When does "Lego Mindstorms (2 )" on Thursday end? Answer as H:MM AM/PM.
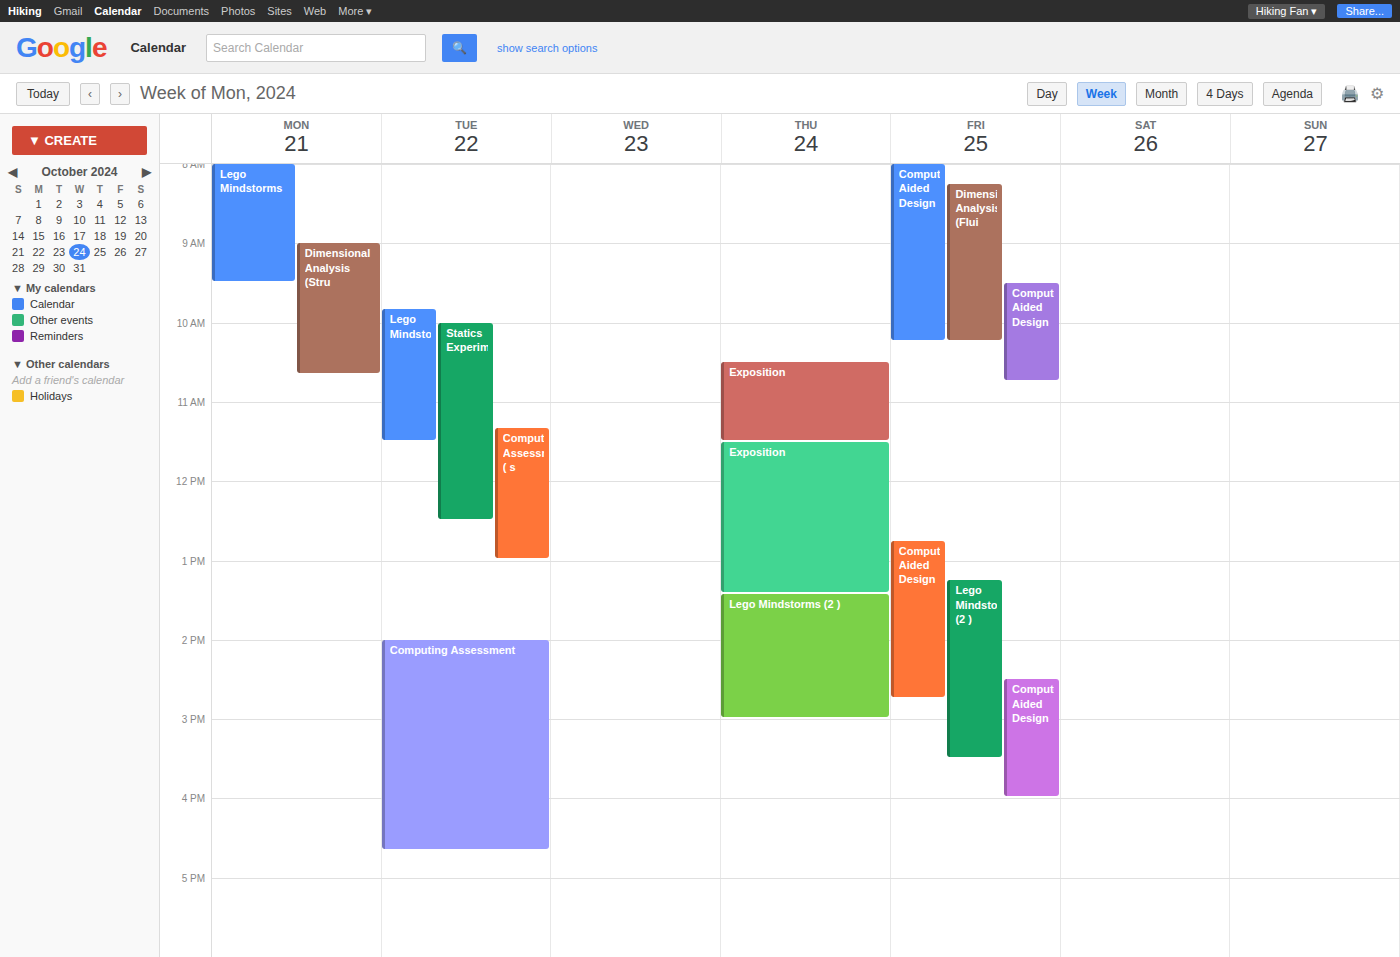
3:00 PM